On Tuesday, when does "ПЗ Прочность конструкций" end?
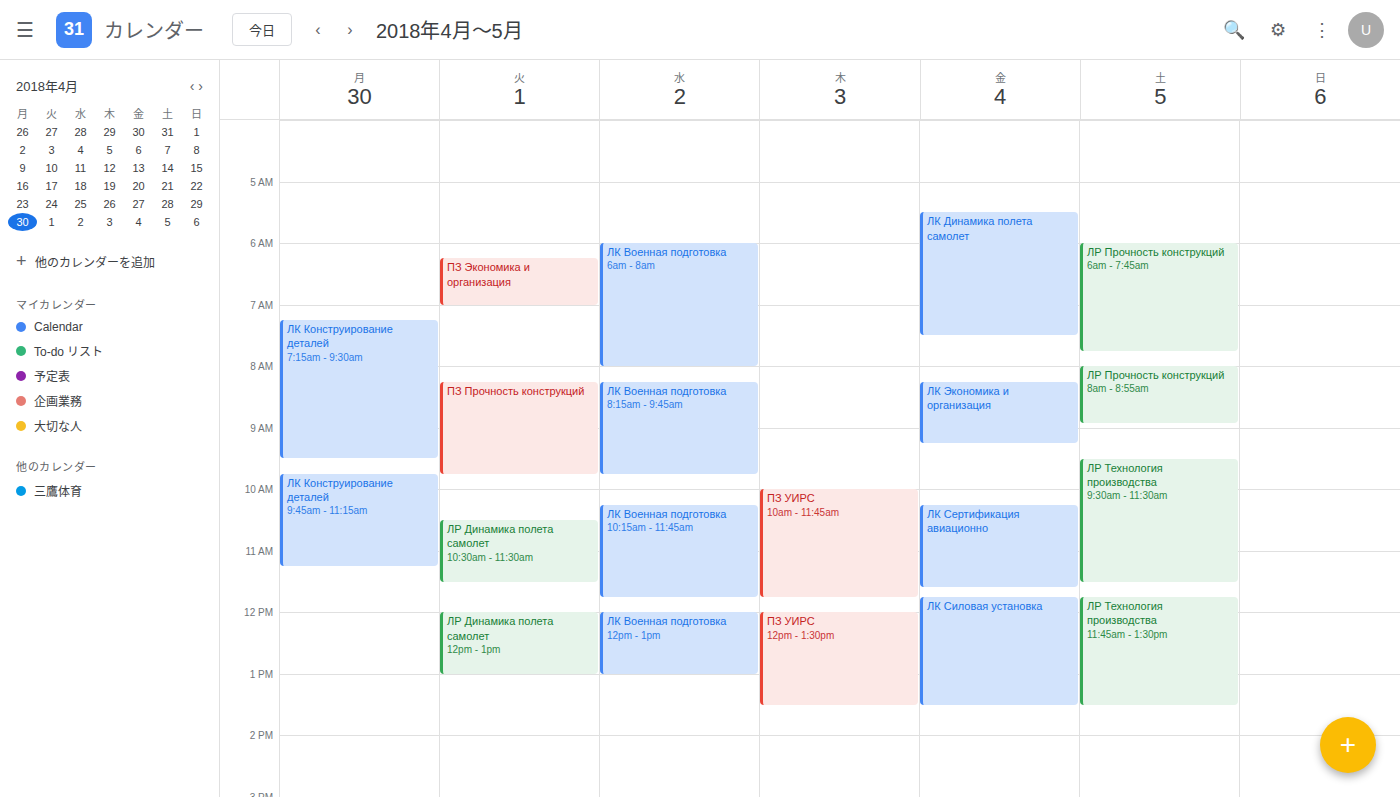
9:45 AM